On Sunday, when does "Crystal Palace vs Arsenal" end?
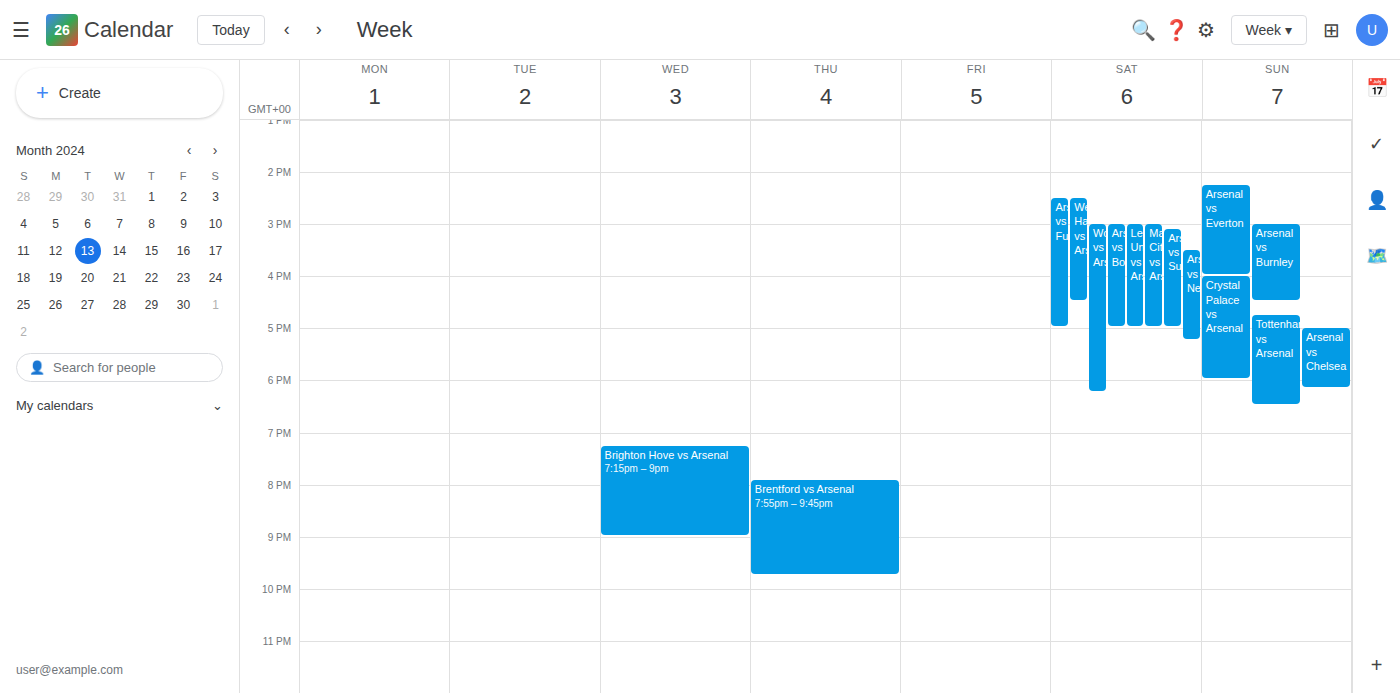
18:00